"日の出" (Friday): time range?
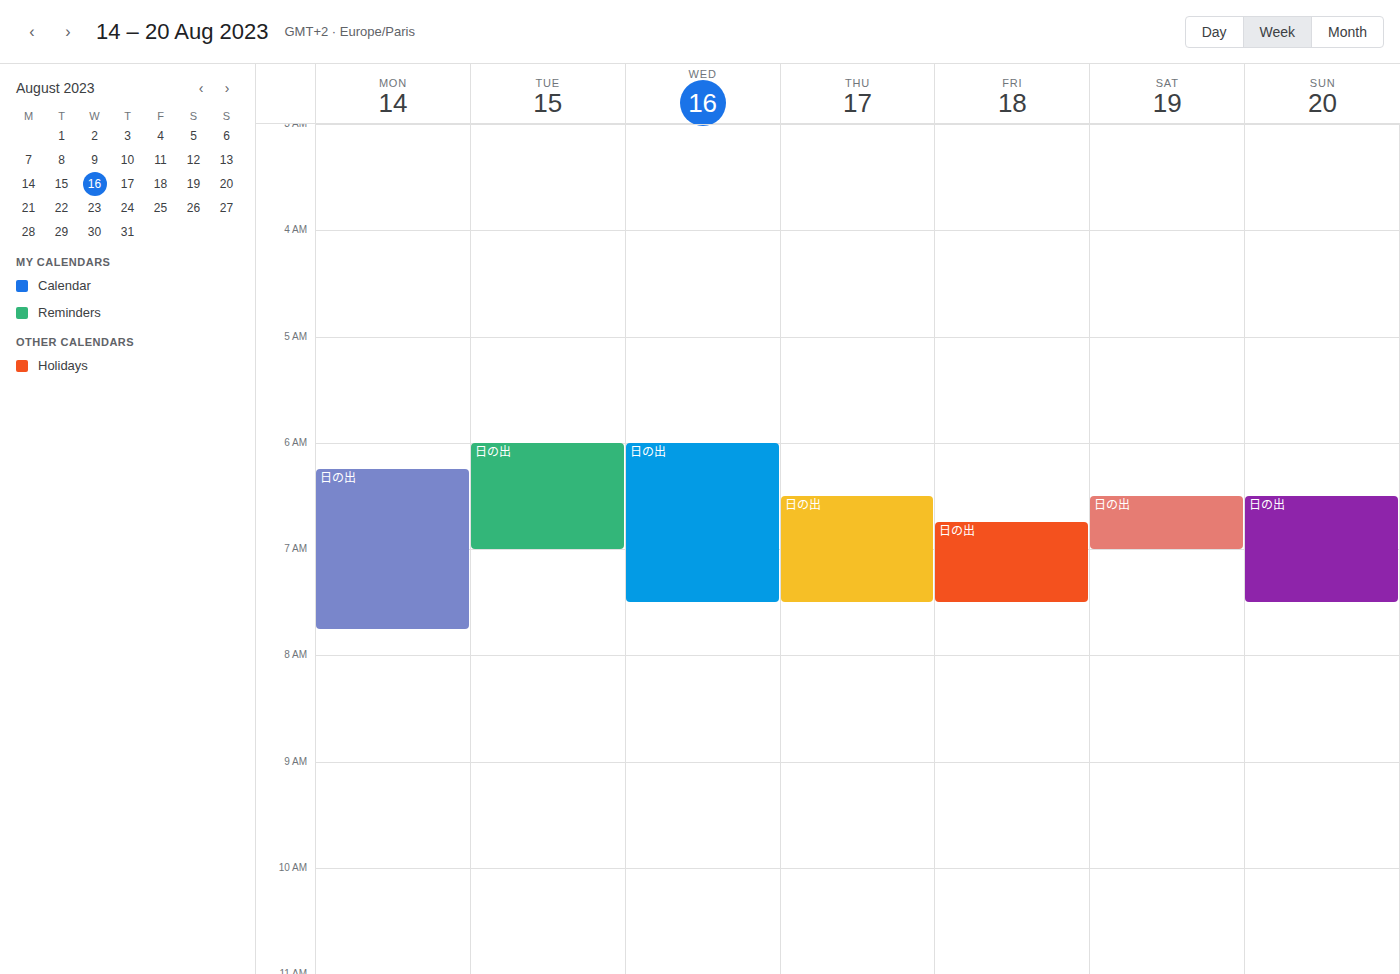
6:45 AM to 7:30 AM